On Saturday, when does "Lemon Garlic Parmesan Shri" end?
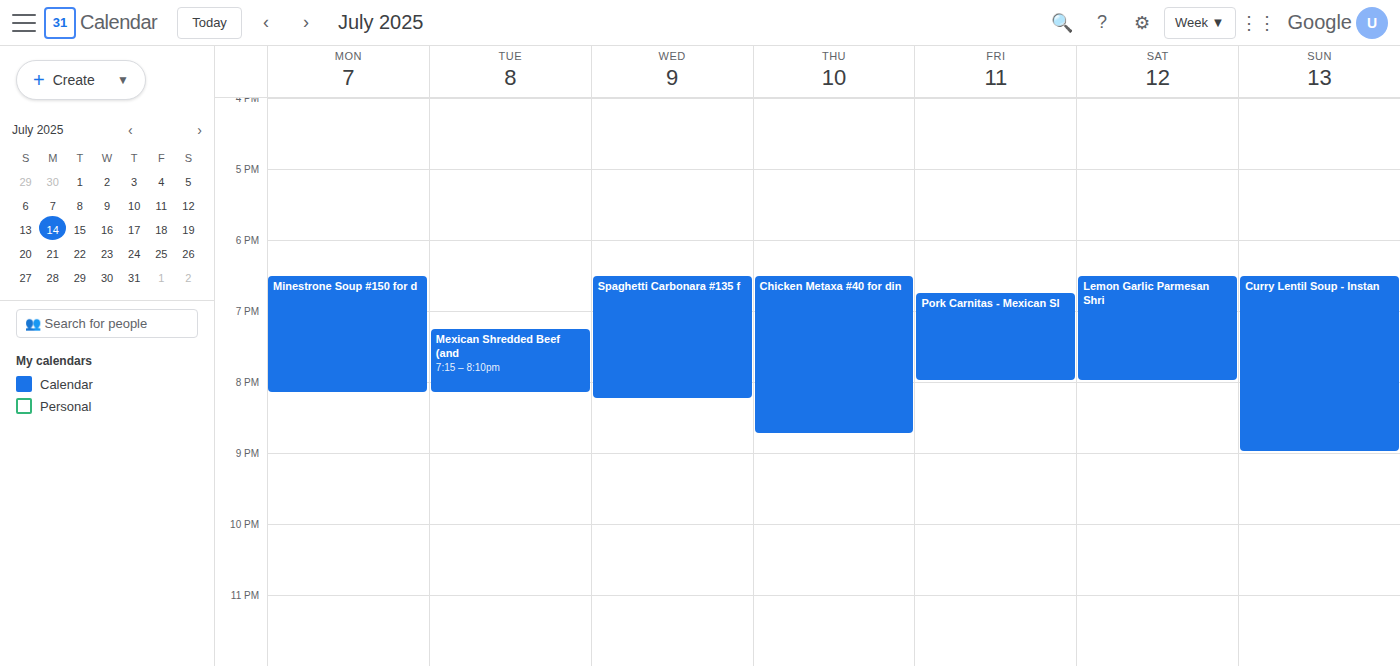
20:00